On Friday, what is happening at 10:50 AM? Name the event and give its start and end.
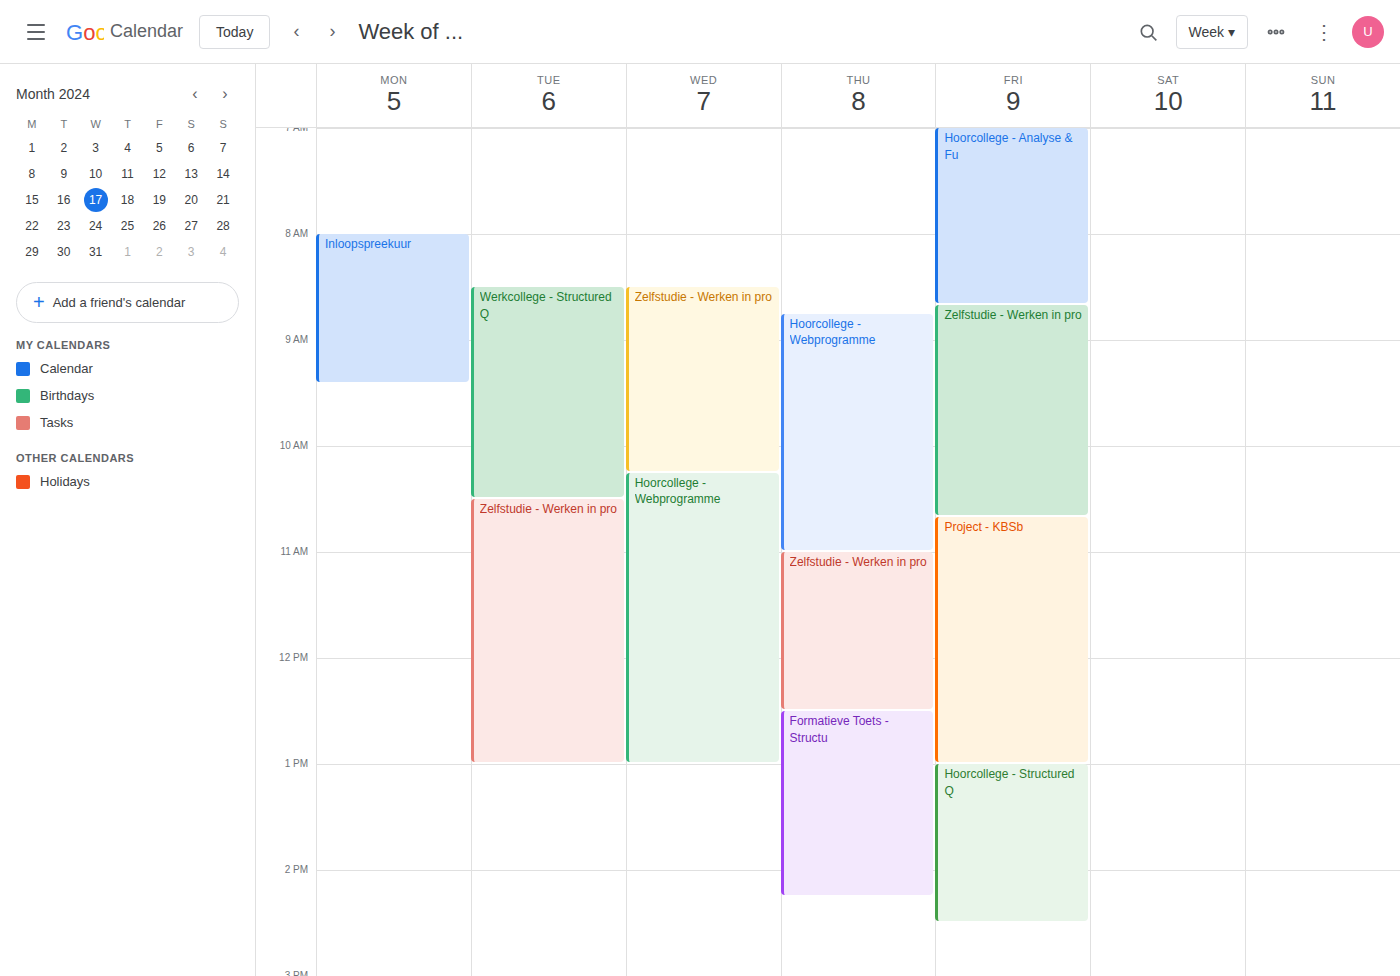
"Project - KBSb", 10:40 AM to 1:00 PM